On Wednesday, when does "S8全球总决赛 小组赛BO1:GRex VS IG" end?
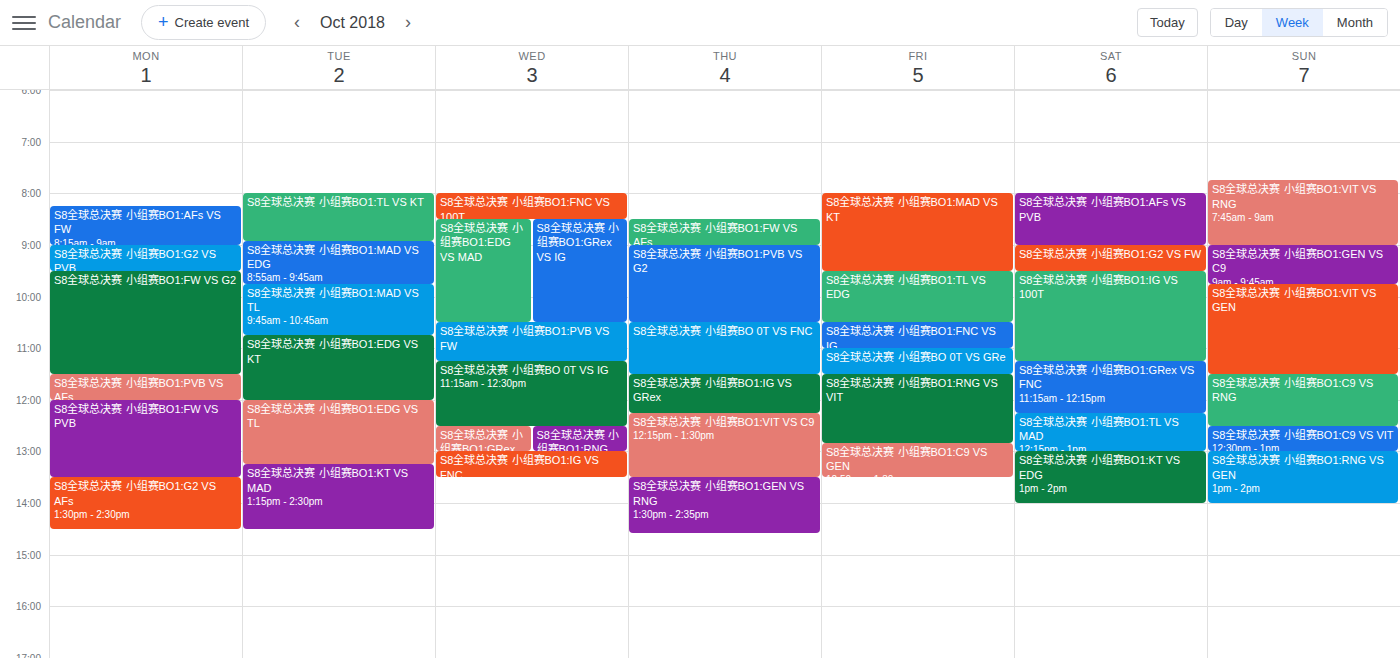
10:30 AM